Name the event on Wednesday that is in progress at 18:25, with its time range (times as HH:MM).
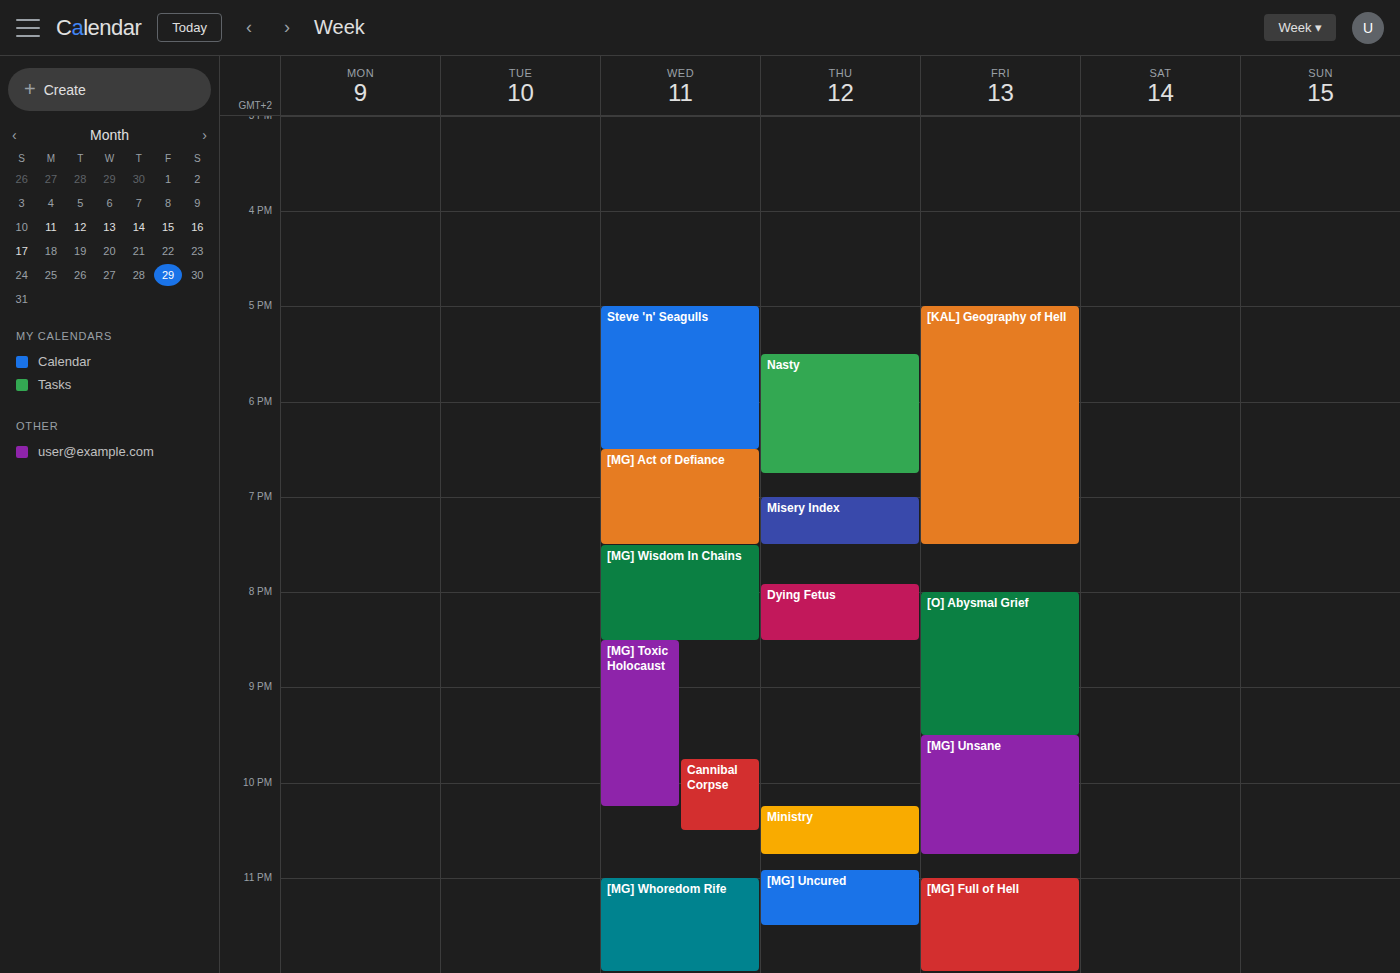
"Steve 'n' Seagulls", 17:00 to 18:30